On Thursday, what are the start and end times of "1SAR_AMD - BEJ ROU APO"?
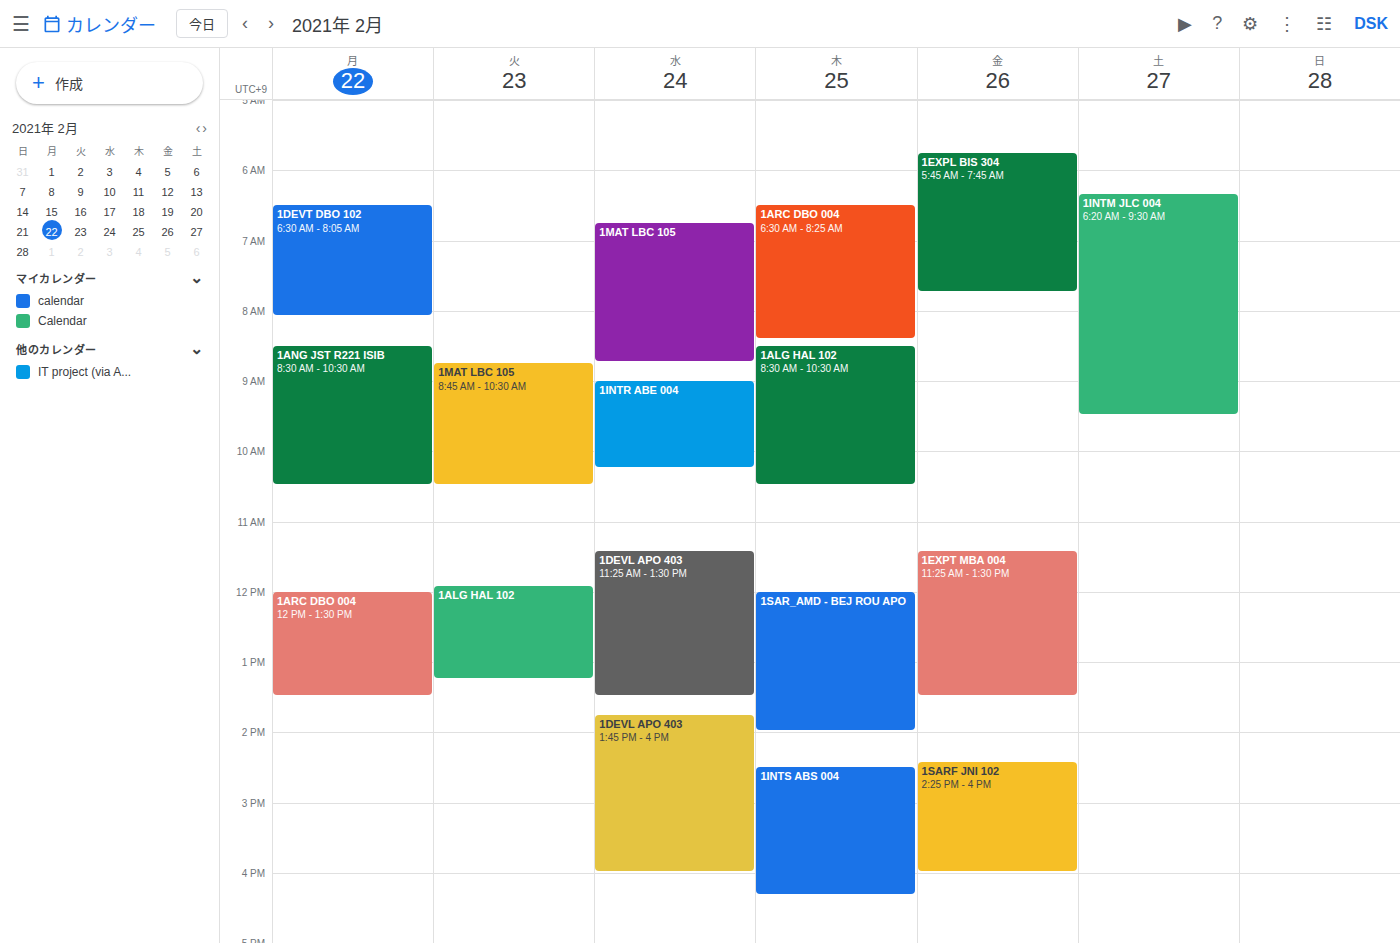
12:00 PM to 2:00 PM